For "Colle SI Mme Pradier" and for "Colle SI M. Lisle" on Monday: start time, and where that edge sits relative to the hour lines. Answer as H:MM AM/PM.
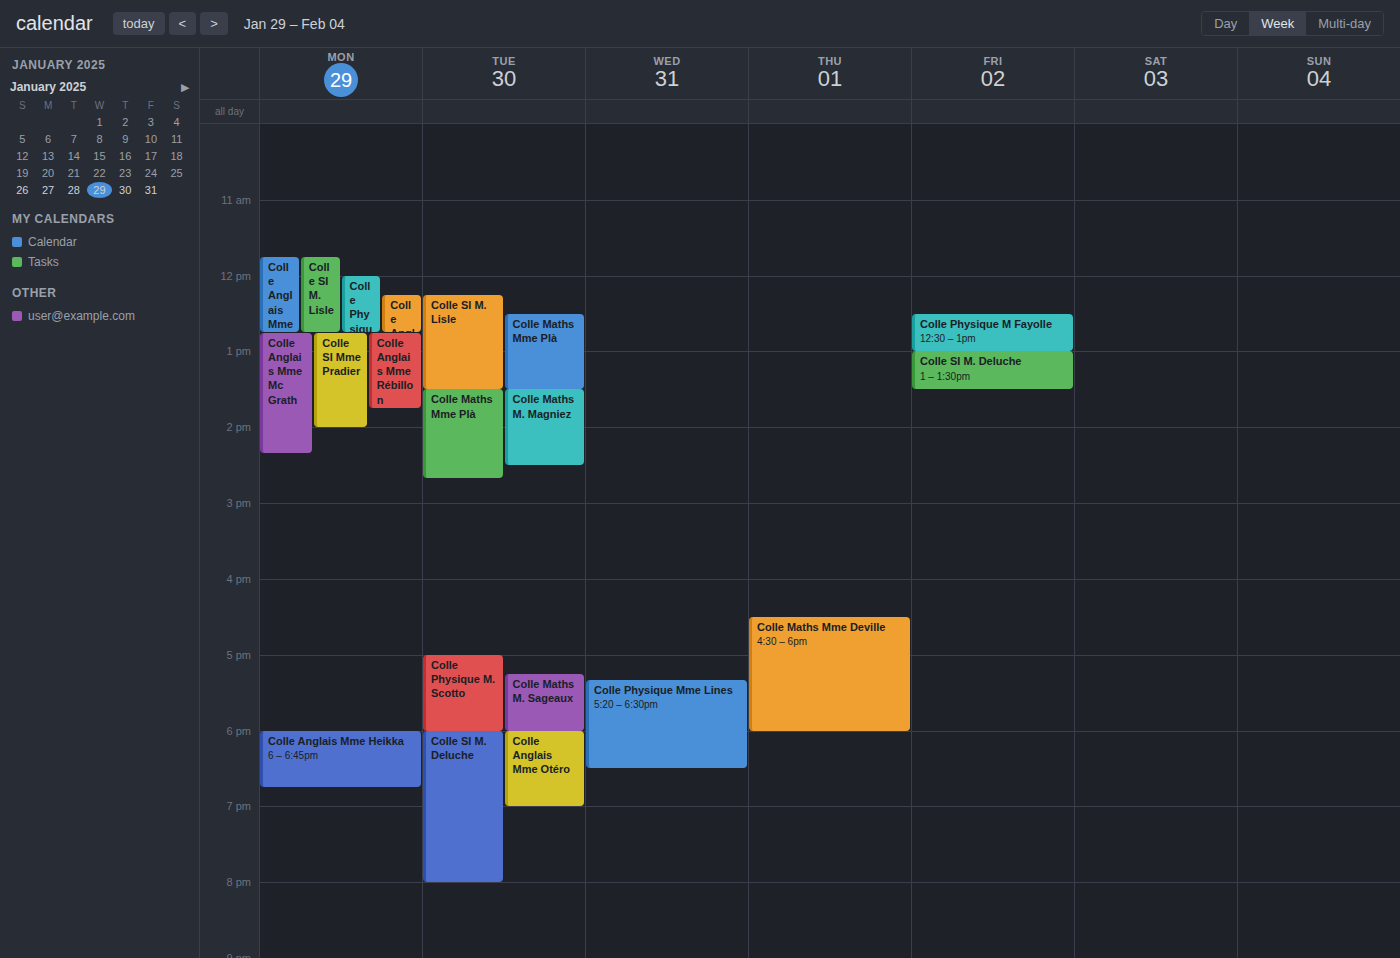
"Colle SI Mme Pradier": 12:45 PM, neither: three quarters of the way from the 12 PM line to the 1 PM line. "Colle SI M. Lisle": 11:45 AM, neither: three quarters of the way from the 11 AM line to the 12 PM line.